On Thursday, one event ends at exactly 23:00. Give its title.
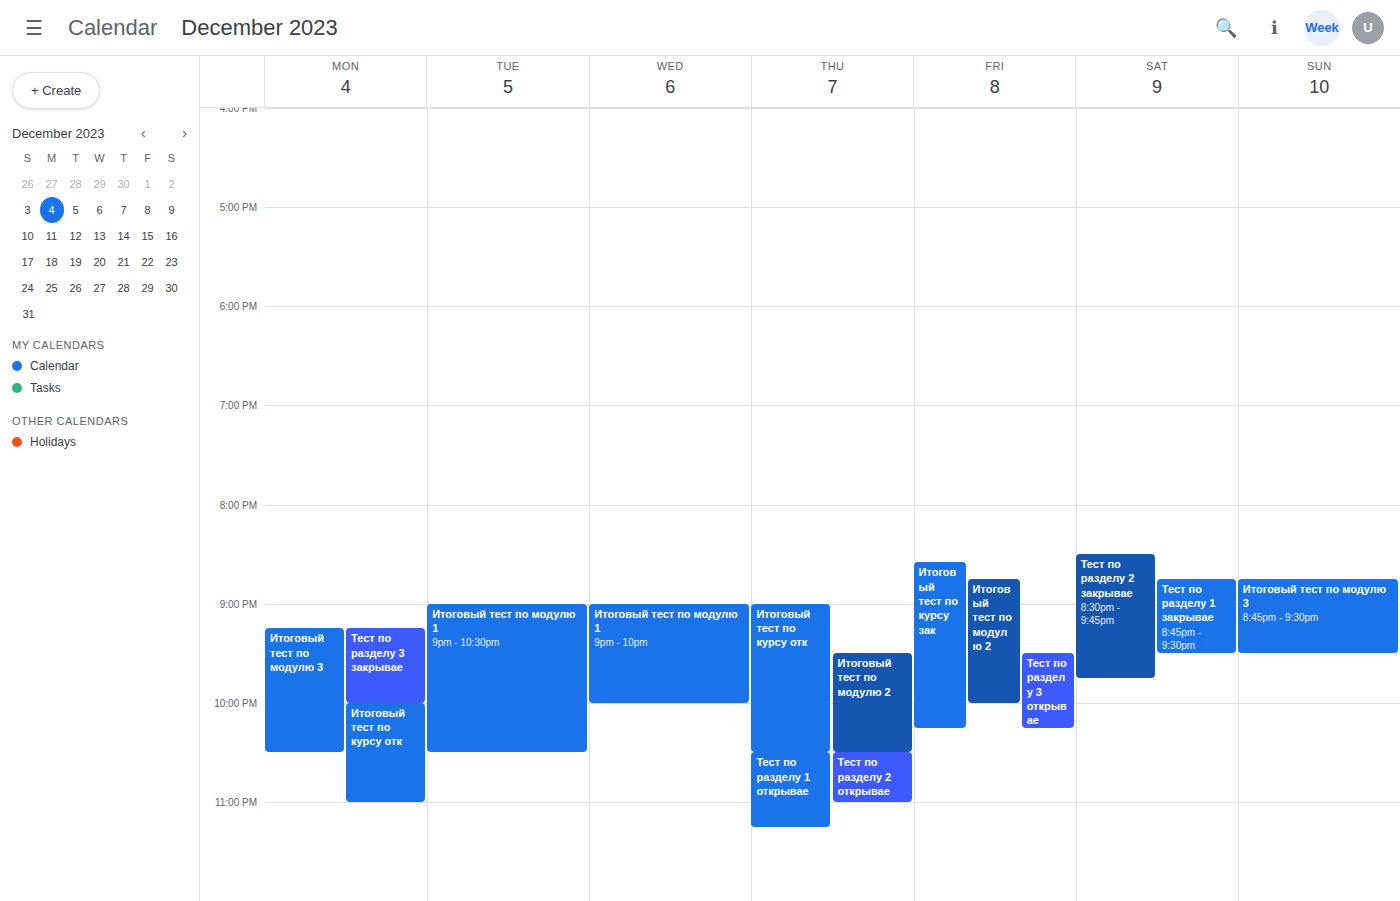
"Тест по разделу 2 открывае"